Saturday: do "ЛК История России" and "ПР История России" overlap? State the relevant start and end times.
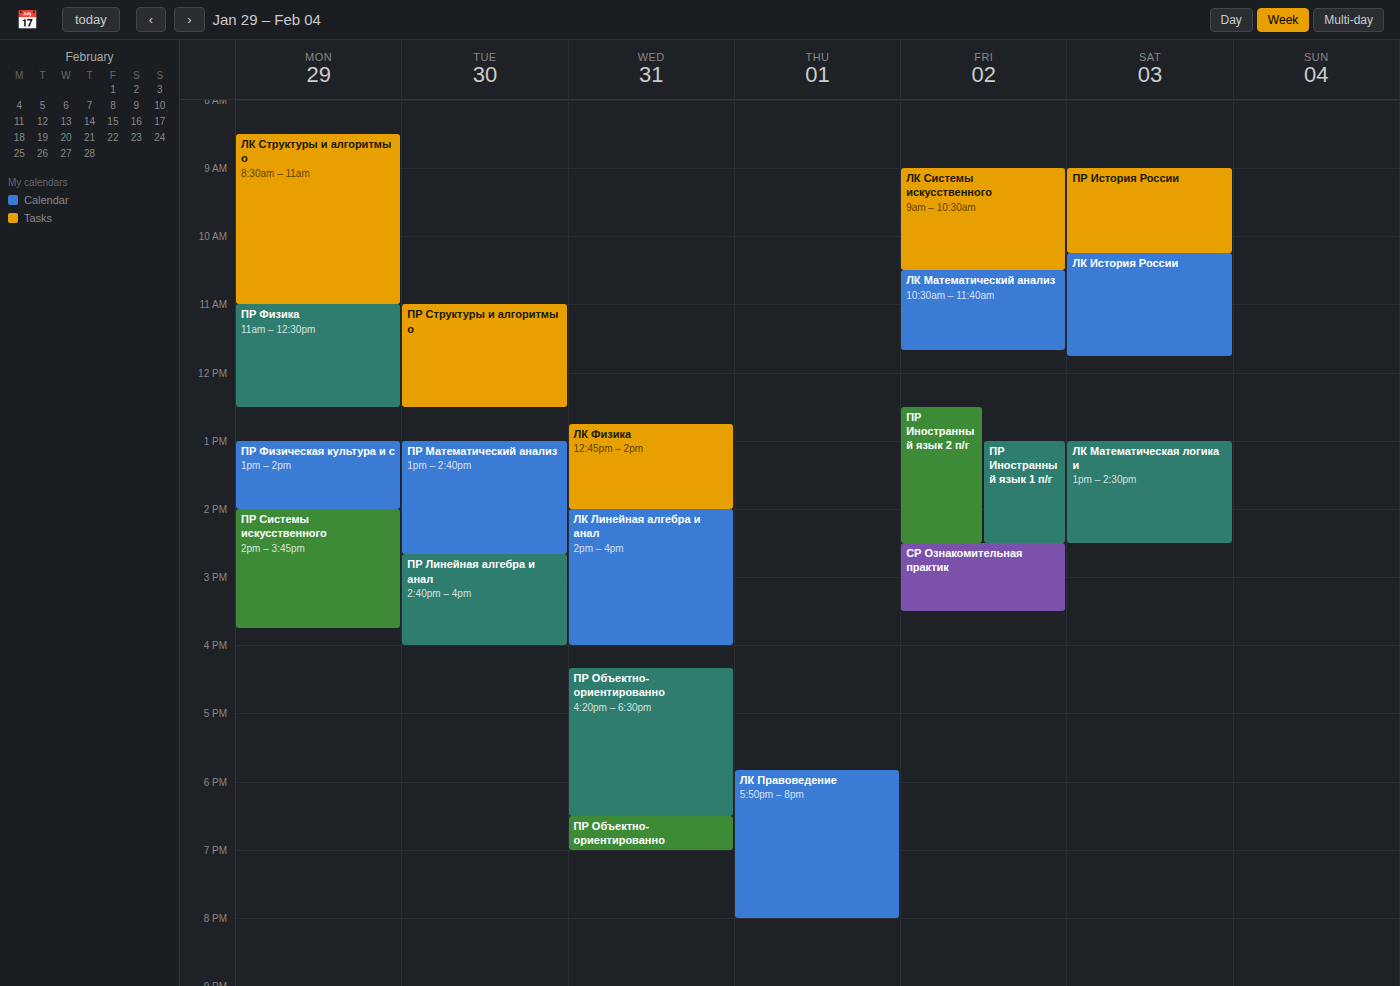
"ПР История России" ends at 10:15 AM, exactly when "ЛК История России" starts -- they touch but do not overlap.